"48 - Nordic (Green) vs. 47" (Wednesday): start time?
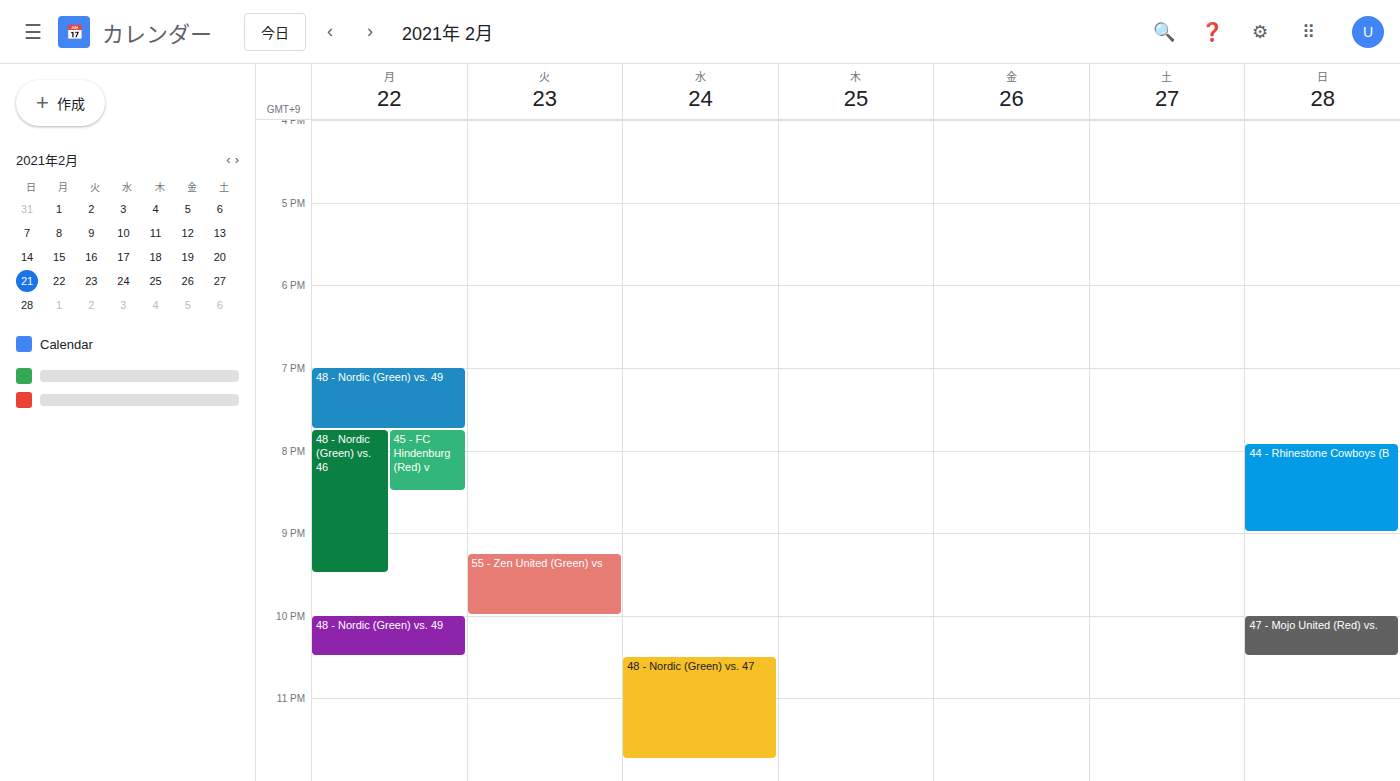
10:30 PM